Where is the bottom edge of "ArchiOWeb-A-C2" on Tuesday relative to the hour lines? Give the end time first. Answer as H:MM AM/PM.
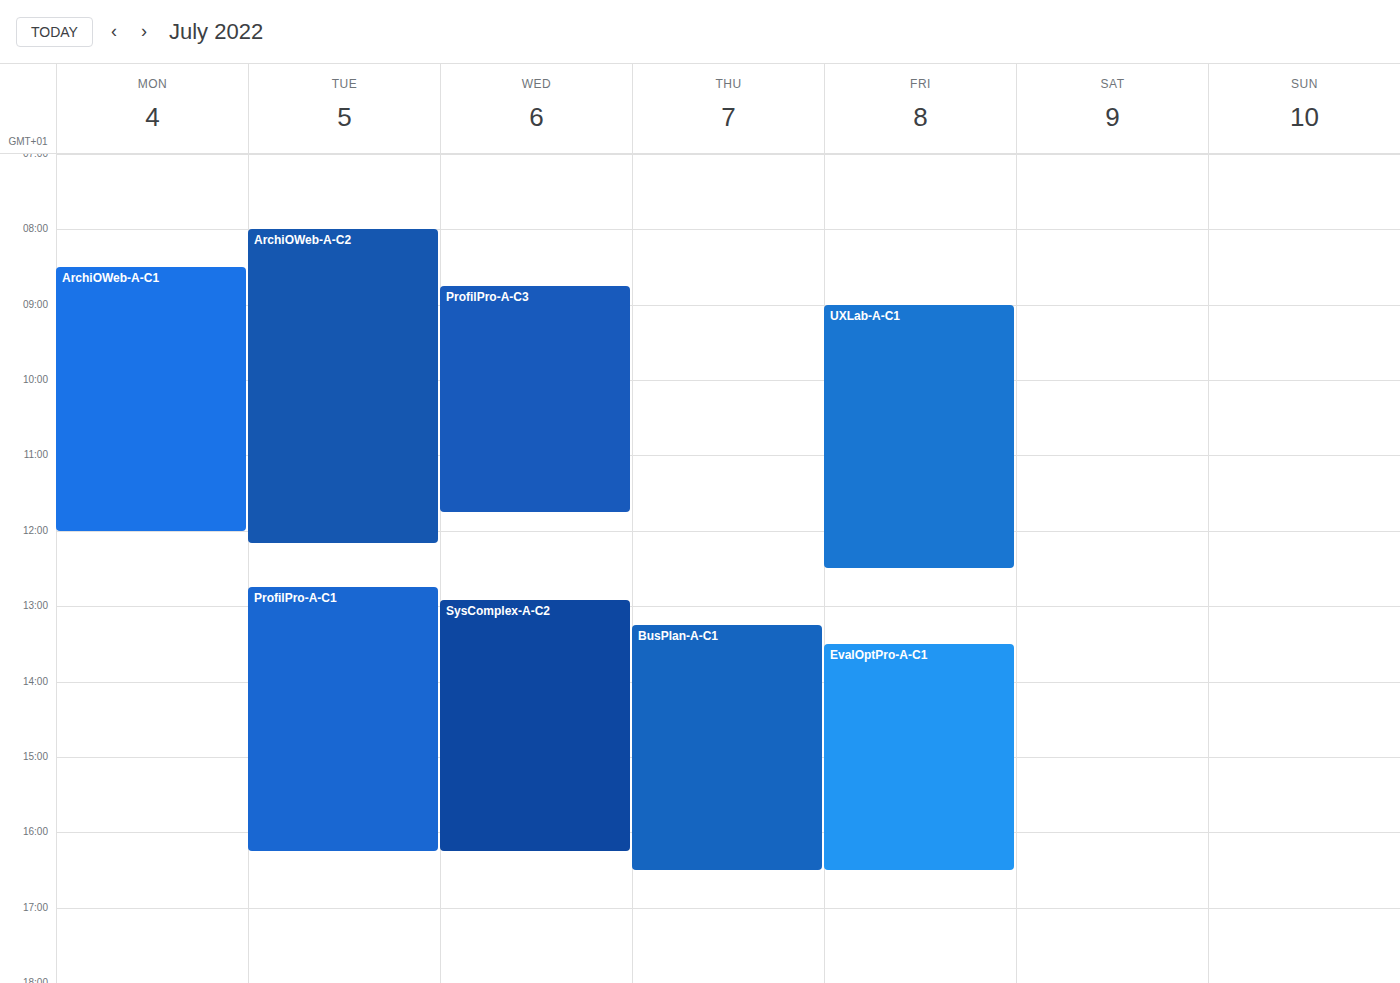
12:10 PM -- neither: 10 minutes below the 12 PM line and 50 minutes above the 1 PM line.